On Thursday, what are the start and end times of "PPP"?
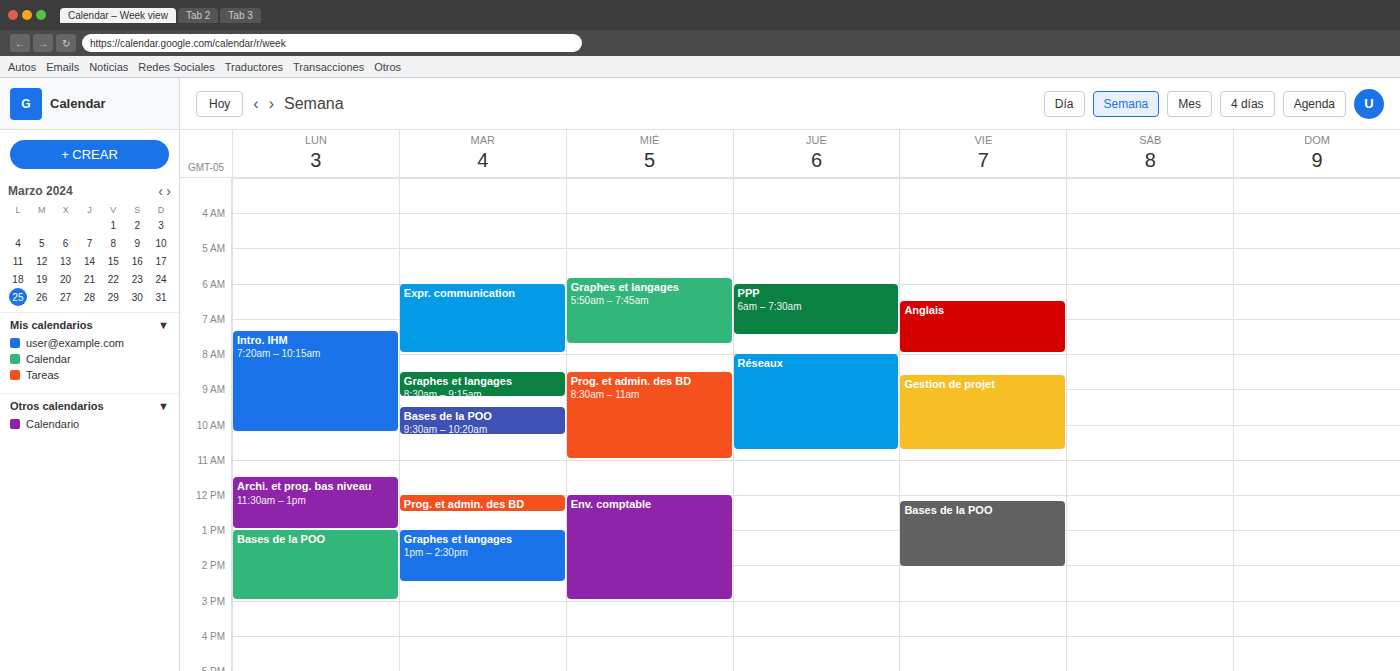
6:00 AM to 7:30 AM